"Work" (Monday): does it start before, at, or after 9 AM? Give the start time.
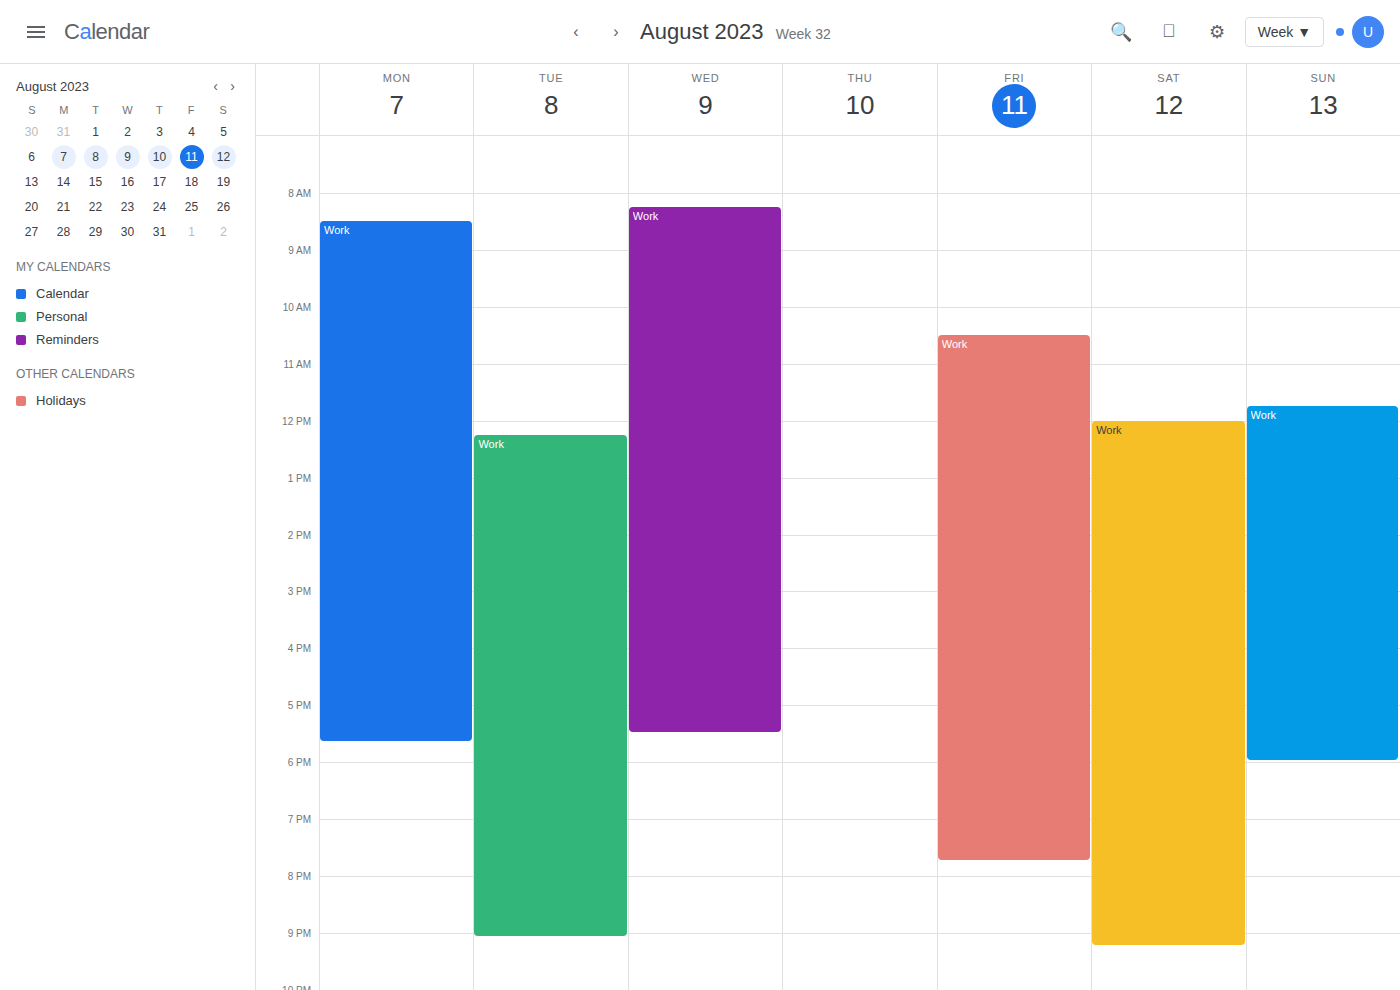
8:30 AM -- before 9 AM, 30 minutes above the 9 AM line.